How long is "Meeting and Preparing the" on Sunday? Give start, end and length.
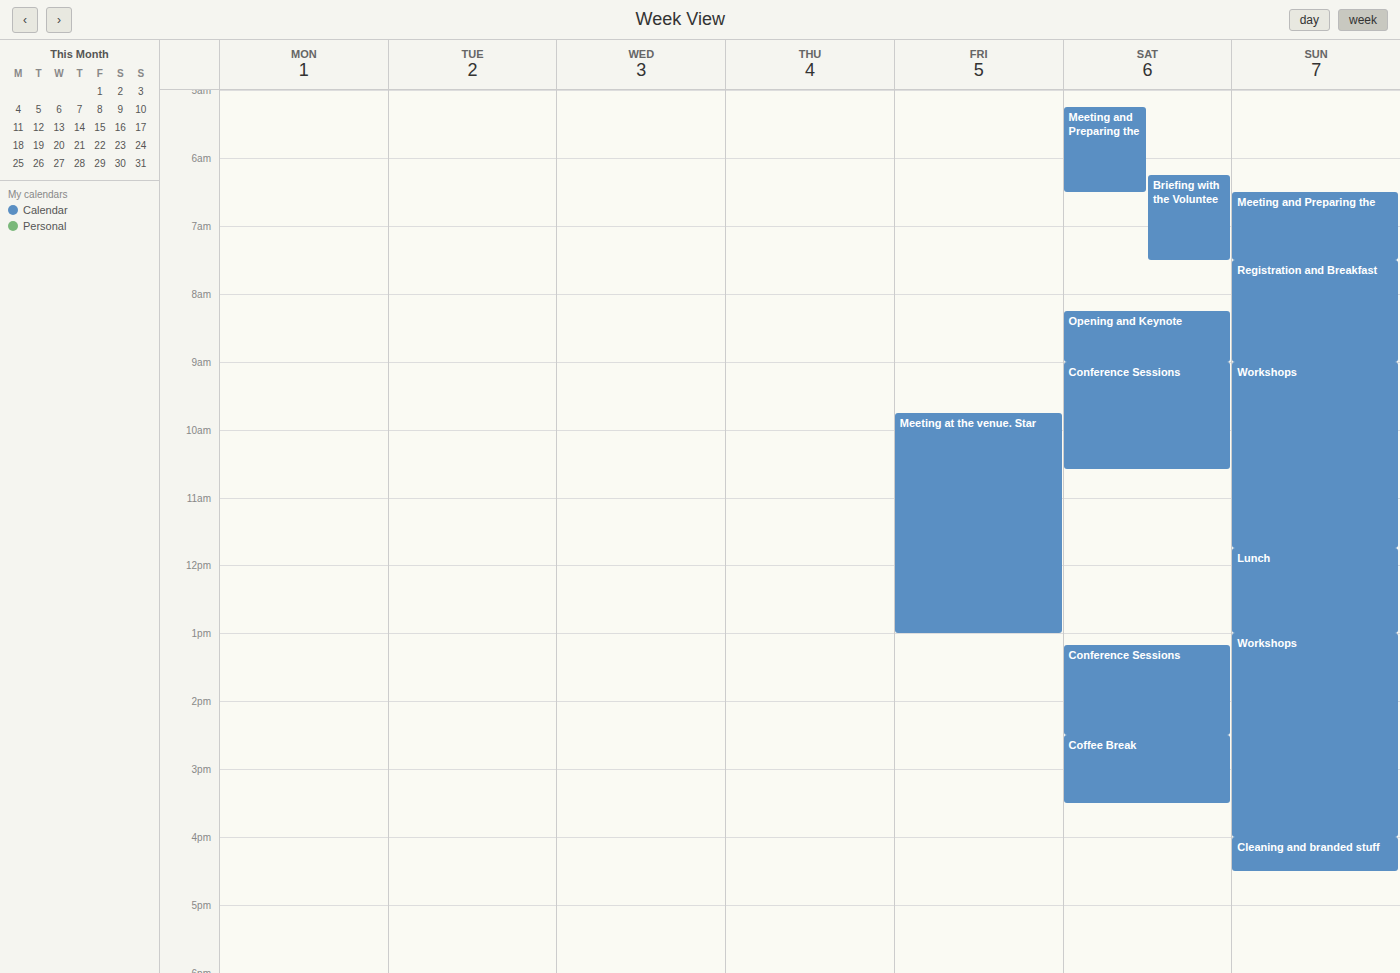
6:30 AM to 7:30 AM, 1 hour